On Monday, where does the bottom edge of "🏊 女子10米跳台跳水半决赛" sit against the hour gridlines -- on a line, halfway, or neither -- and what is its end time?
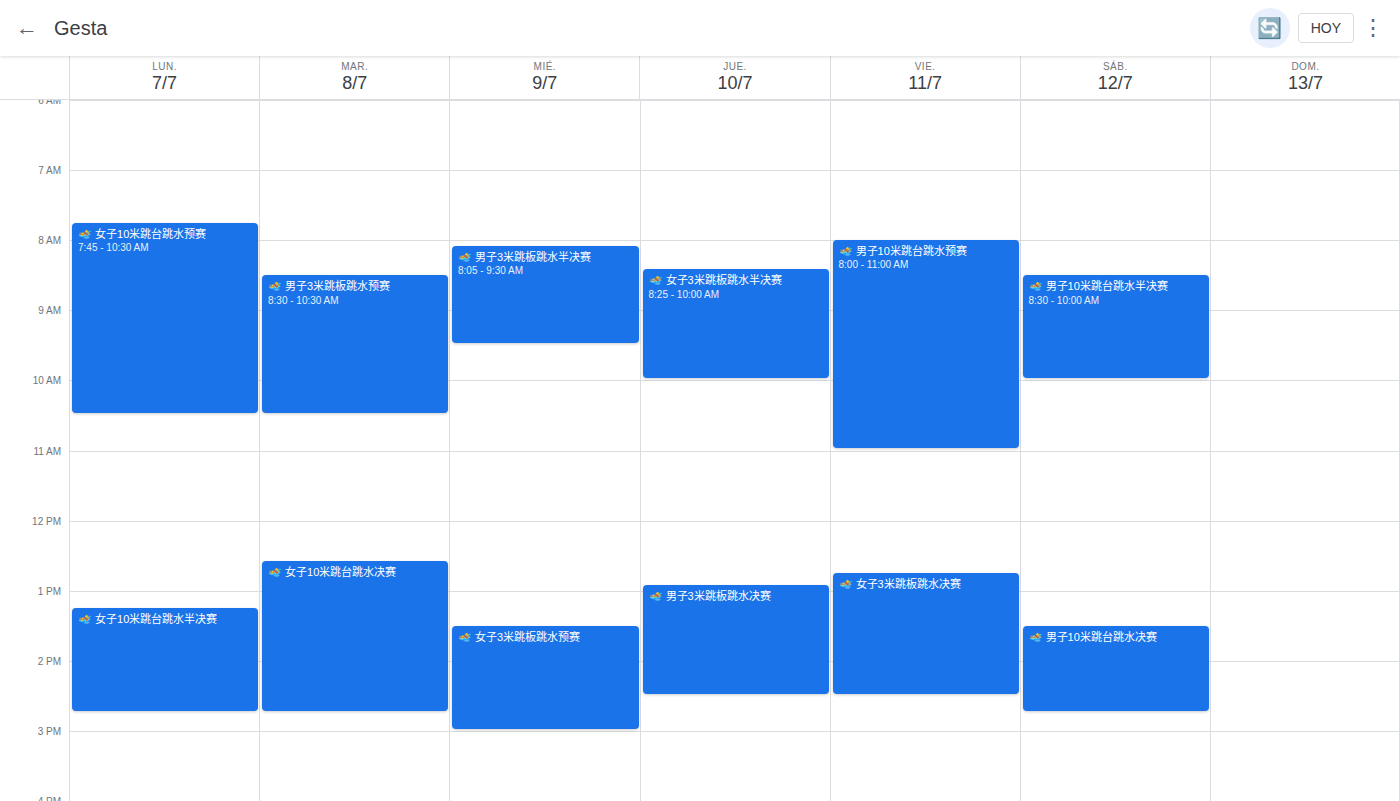
2:45 PM -- neither: three quarters of the way from the 2 PM line to the 3 PM line.